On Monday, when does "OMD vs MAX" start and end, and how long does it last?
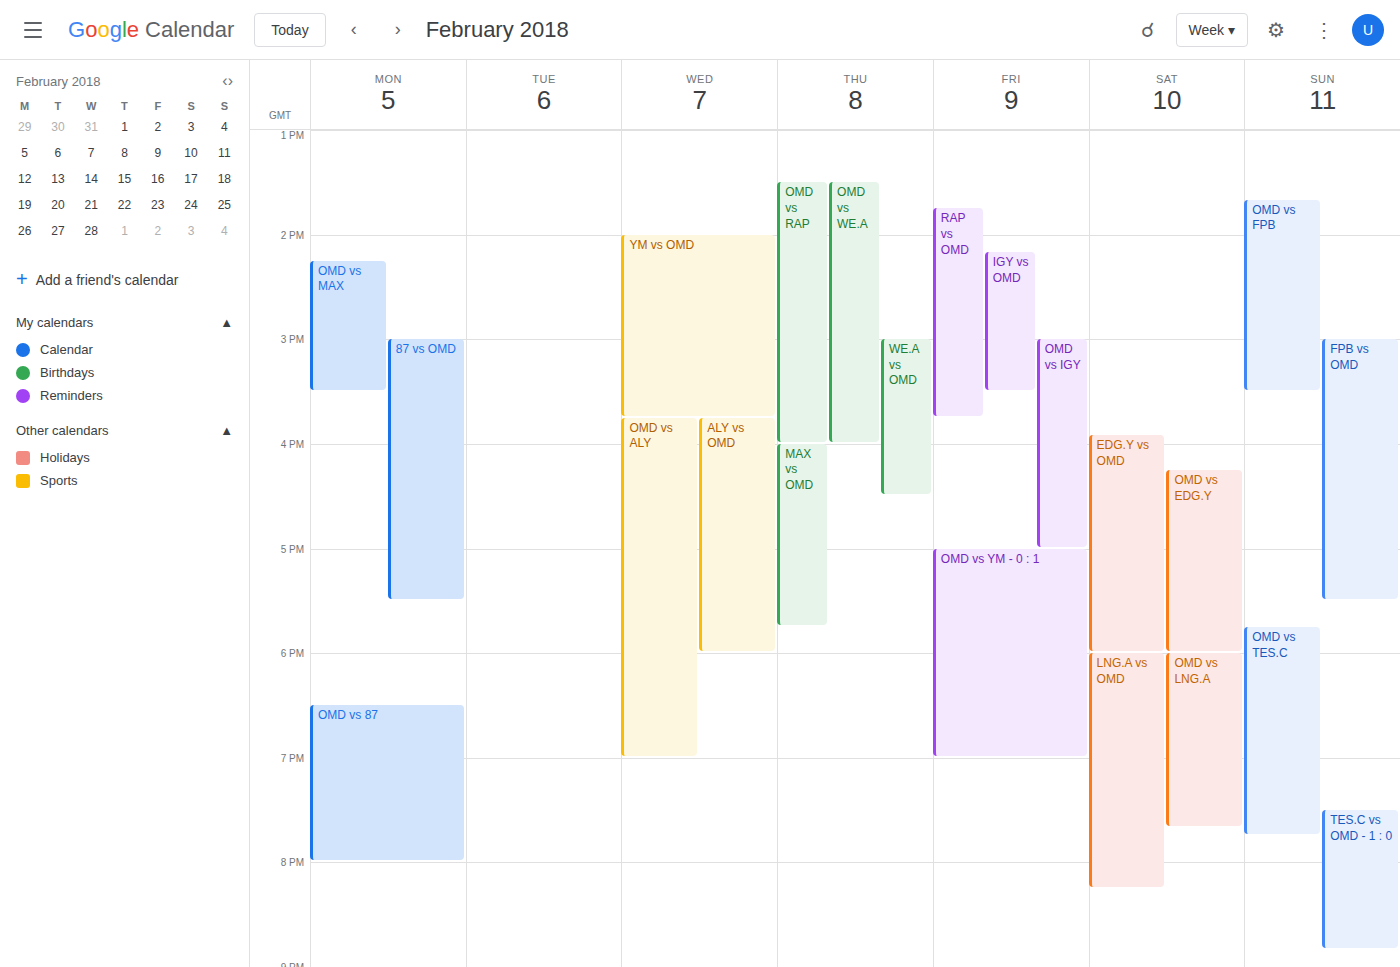
2:15 PM to 3:30 PM, 1 hour 15 minutes